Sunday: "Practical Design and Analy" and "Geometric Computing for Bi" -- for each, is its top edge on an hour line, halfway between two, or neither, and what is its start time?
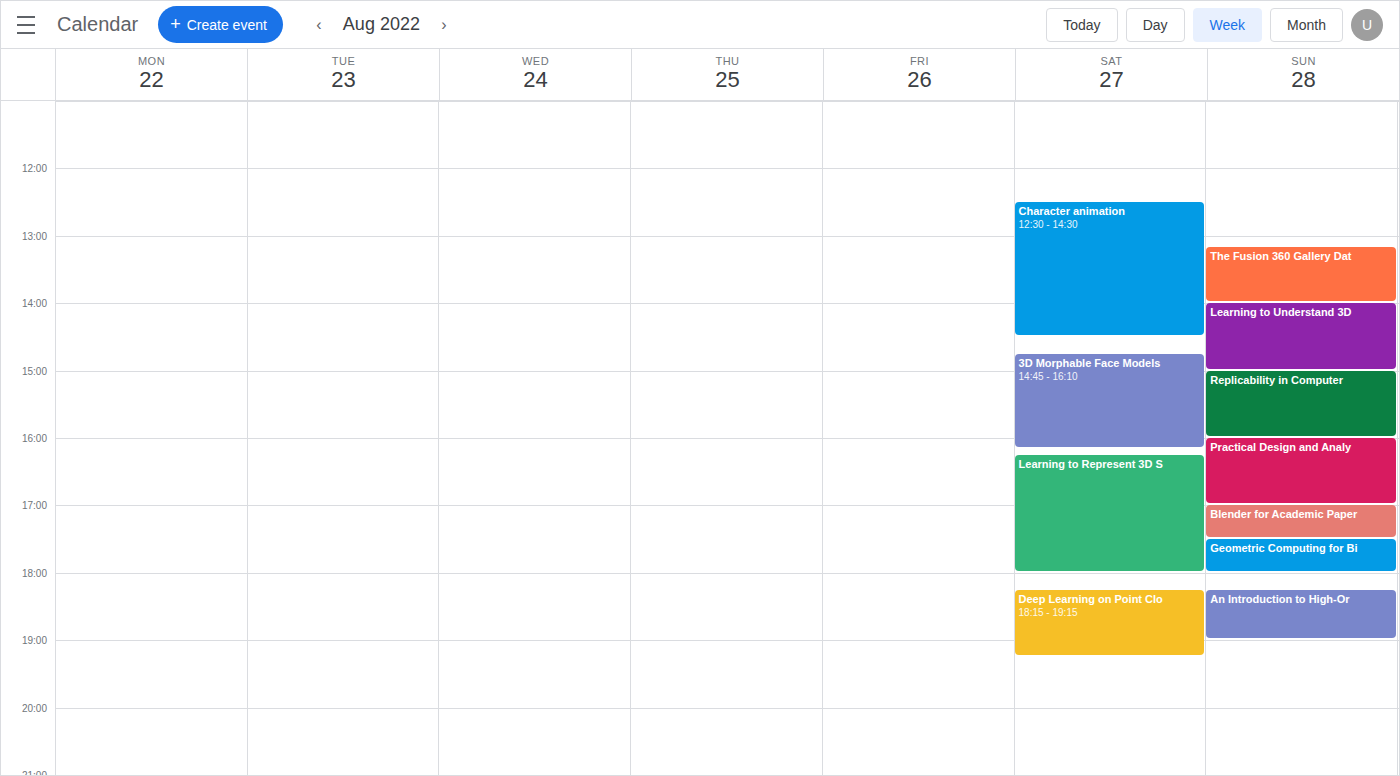
"Practical Design and Analy": 4:00 PM, exactly on the 4 PM line. "Geometric Computing for Bi": 5:30 PM, halfway between the 5 PM and 6 PM lines.